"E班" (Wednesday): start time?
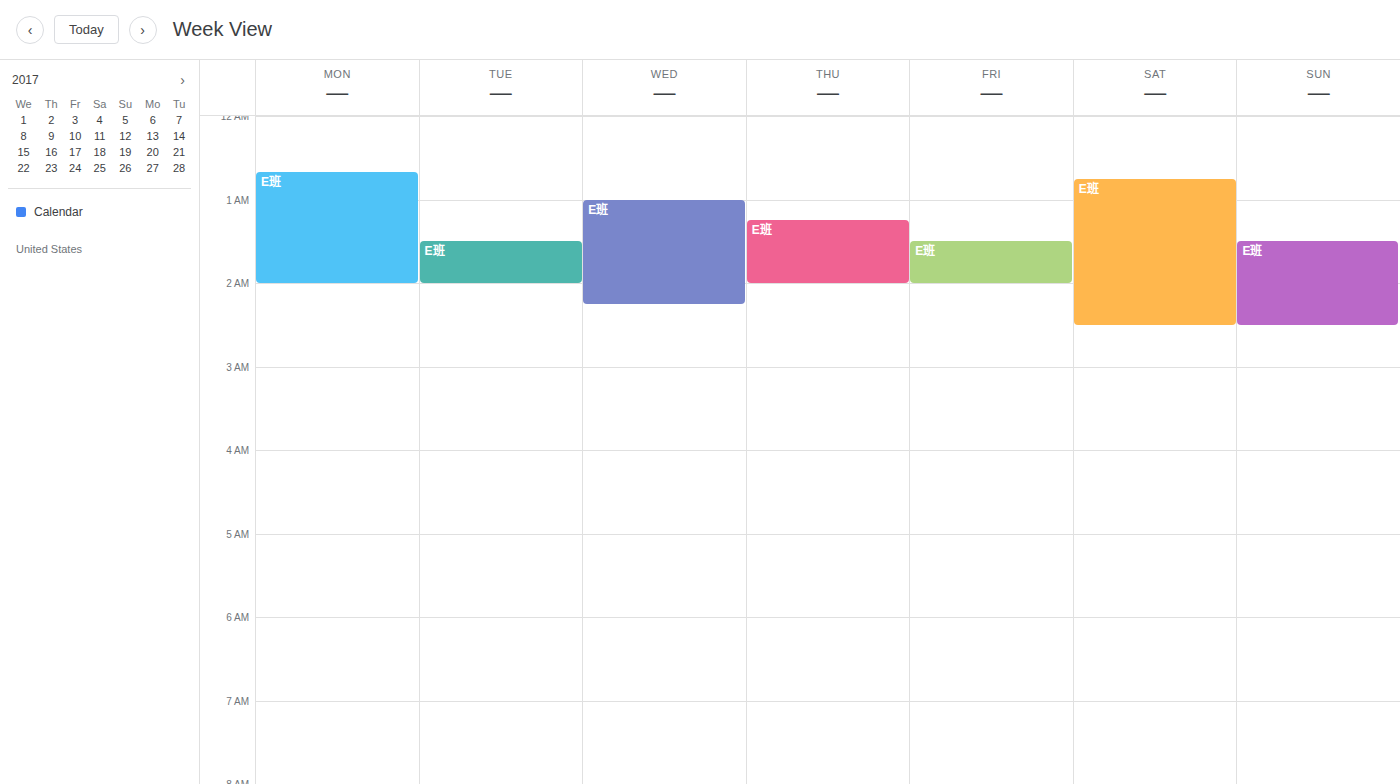
1:00 AM